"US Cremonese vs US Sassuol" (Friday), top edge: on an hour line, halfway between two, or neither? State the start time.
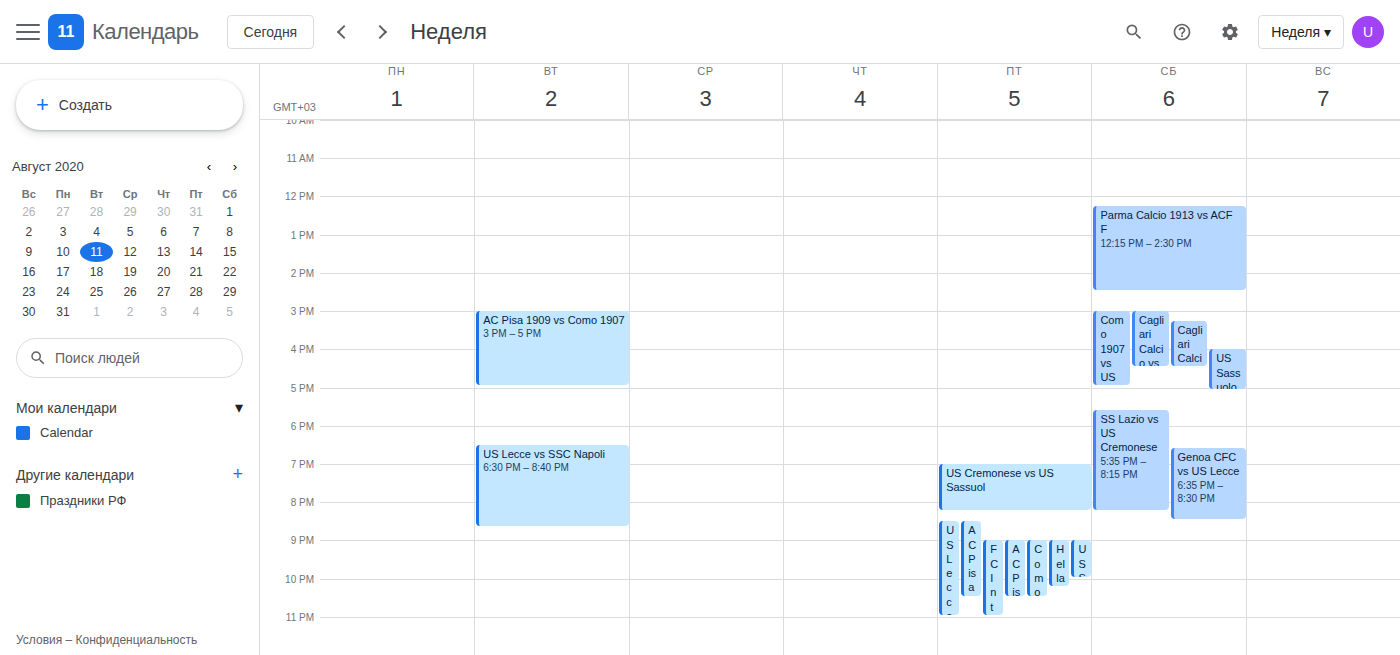
19:00 -- exactly on the 19:00 line.